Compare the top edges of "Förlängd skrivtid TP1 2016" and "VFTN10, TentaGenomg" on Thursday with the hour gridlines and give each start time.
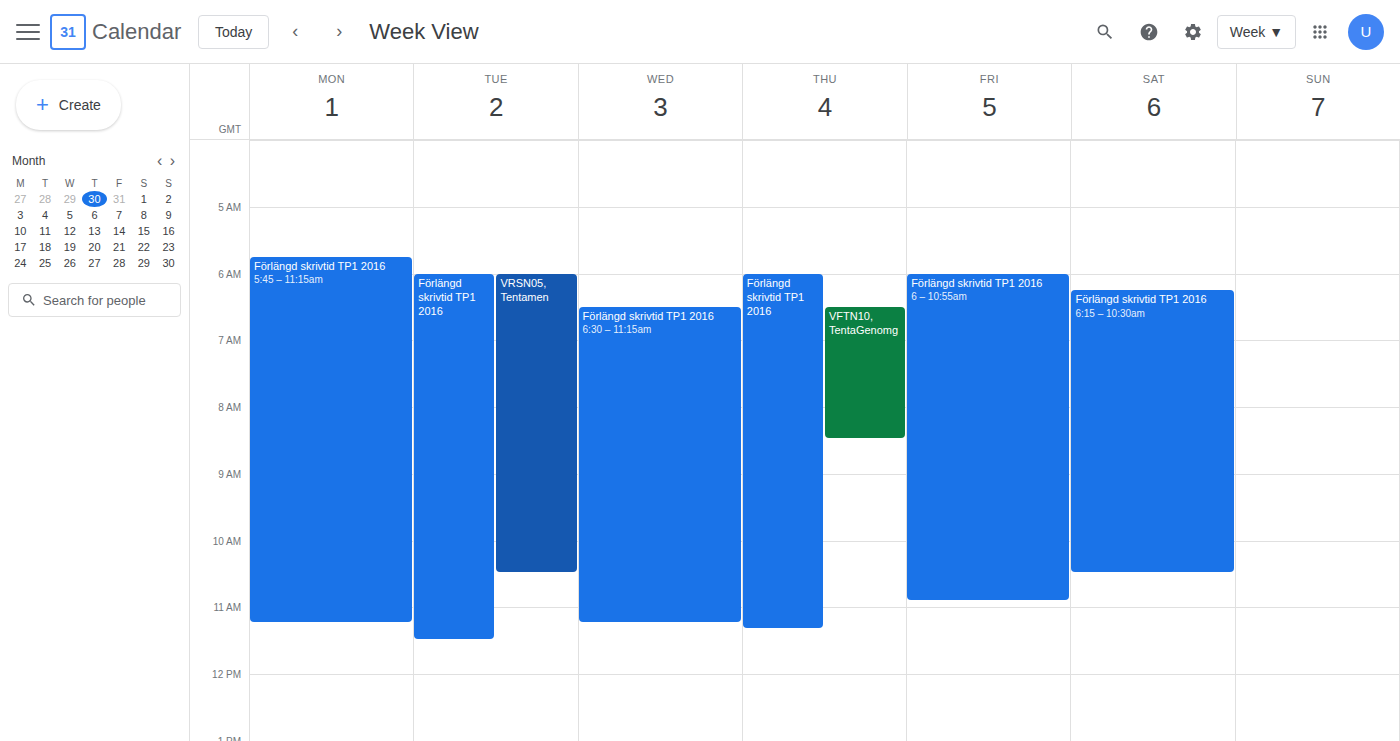
"Förlängd skrivtid TP1 2016": 06:00, exactly on the 06:00 line. "VFTN10, TentaGenomg": 06:30, halfway between the 06:00 and 07:00 lines.